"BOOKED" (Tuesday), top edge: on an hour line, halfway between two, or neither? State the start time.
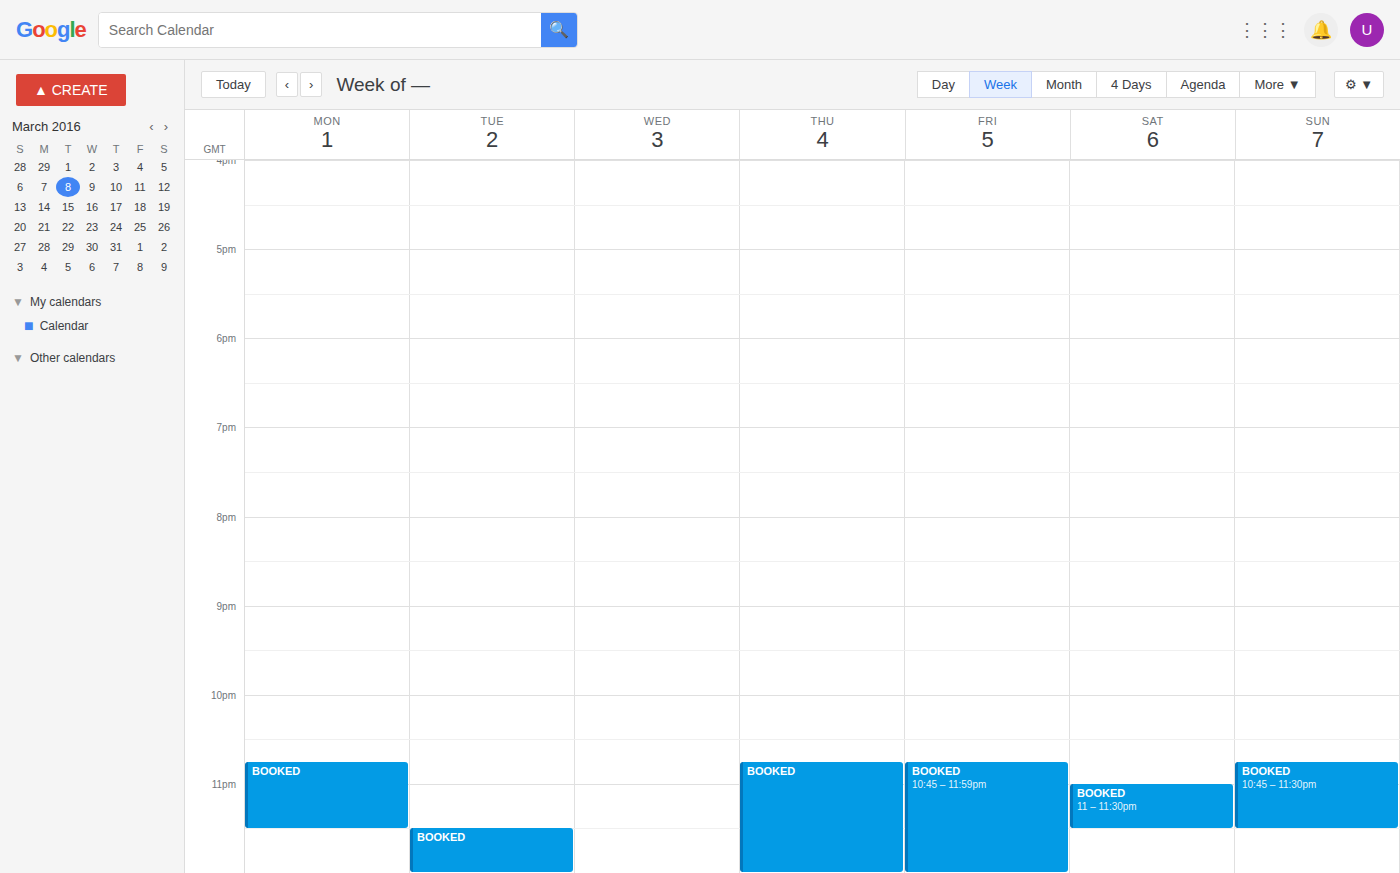
11:30 PM -- halfway between the 11 PM and 12 AM lines.